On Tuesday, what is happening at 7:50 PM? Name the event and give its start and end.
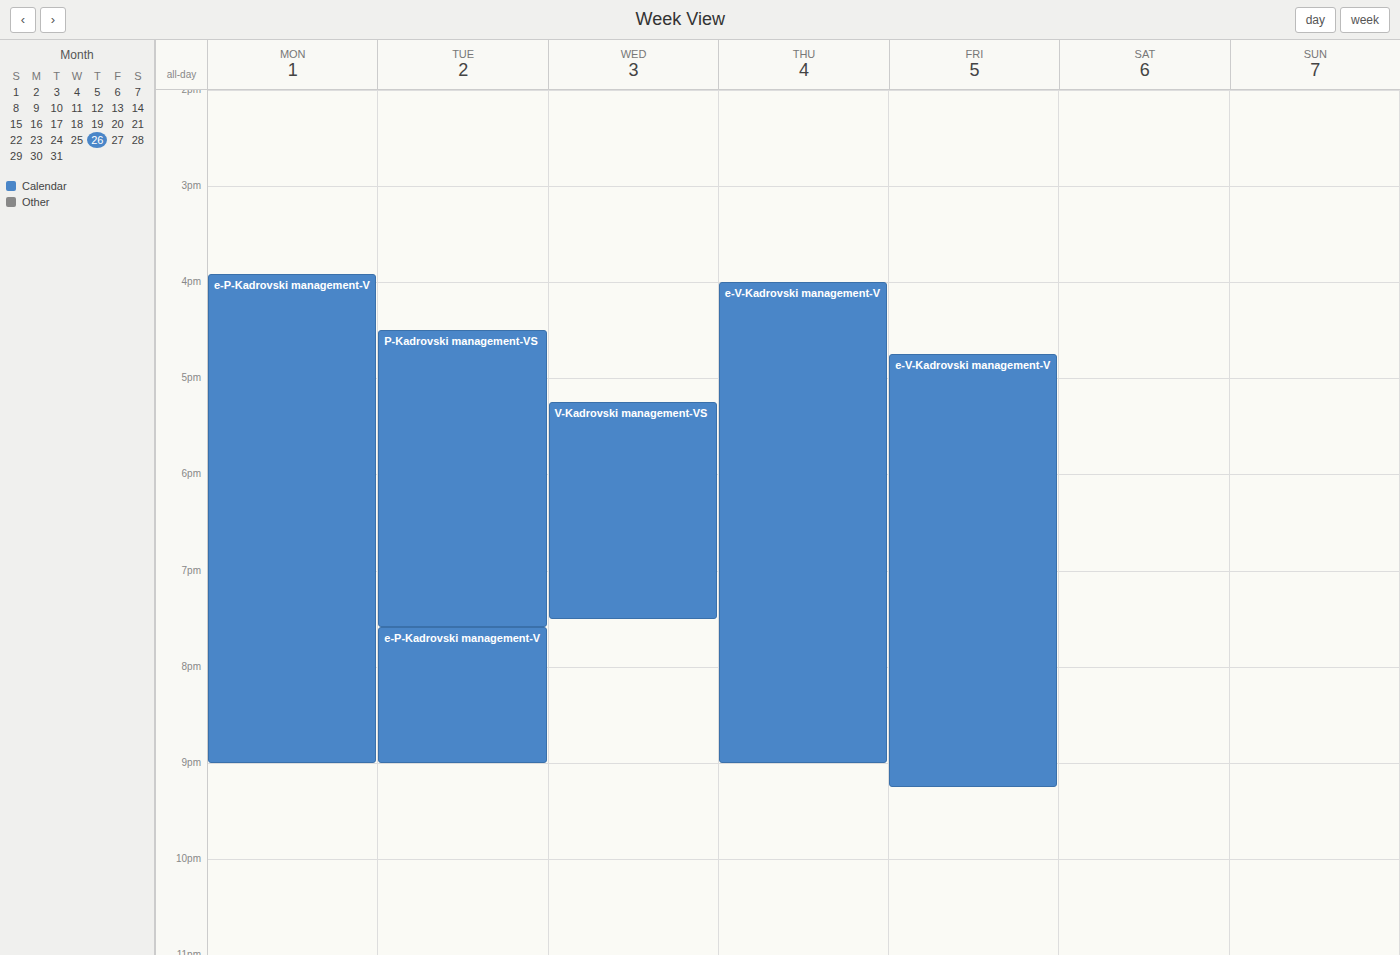
"e-P-Kadrovski management-V", 7:35 PM to 9:00 PM